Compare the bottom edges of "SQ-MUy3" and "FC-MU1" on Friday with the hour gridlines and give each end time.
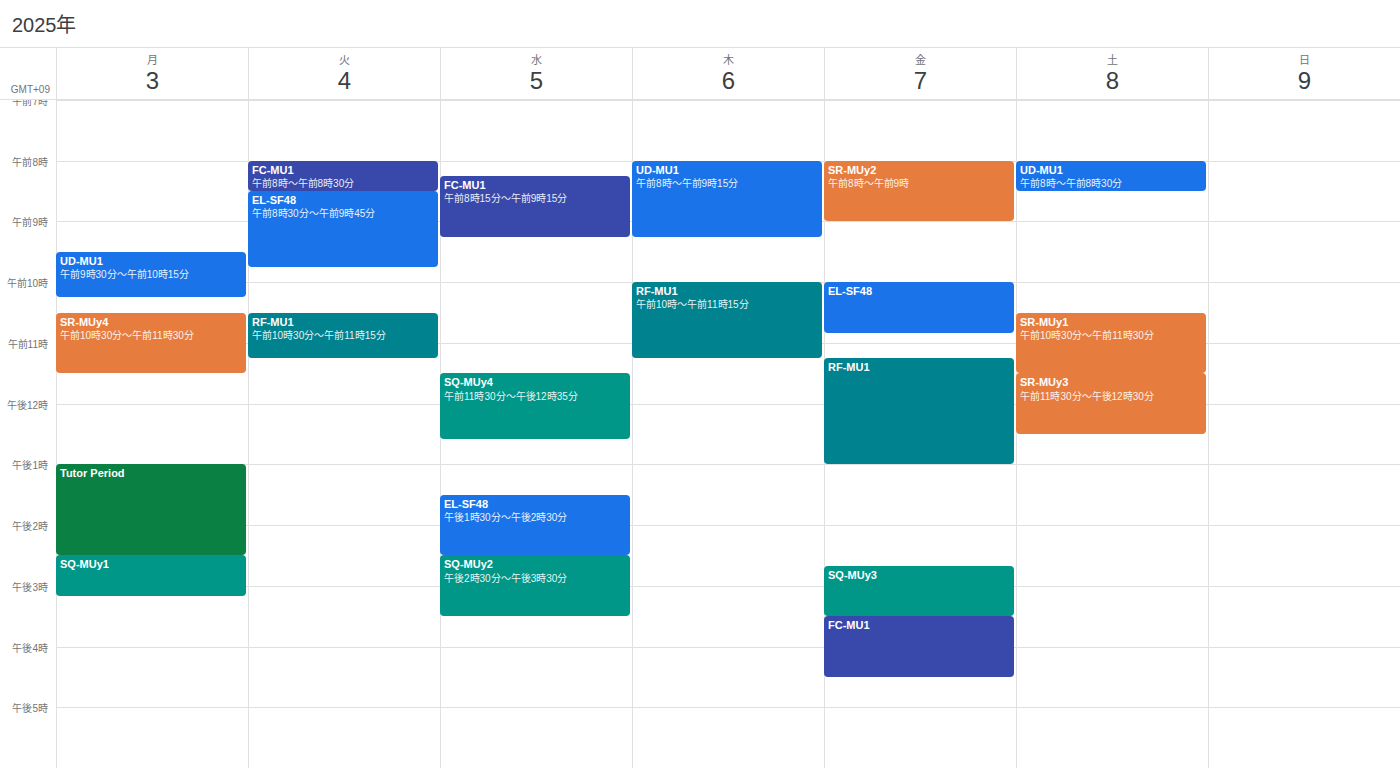
"SQ-MUy3": 15:30, halfway between the 15:00 and 16:00 lines. "FC-MU1": 16:30, halfway between the 16:00 and 17:00 lines.